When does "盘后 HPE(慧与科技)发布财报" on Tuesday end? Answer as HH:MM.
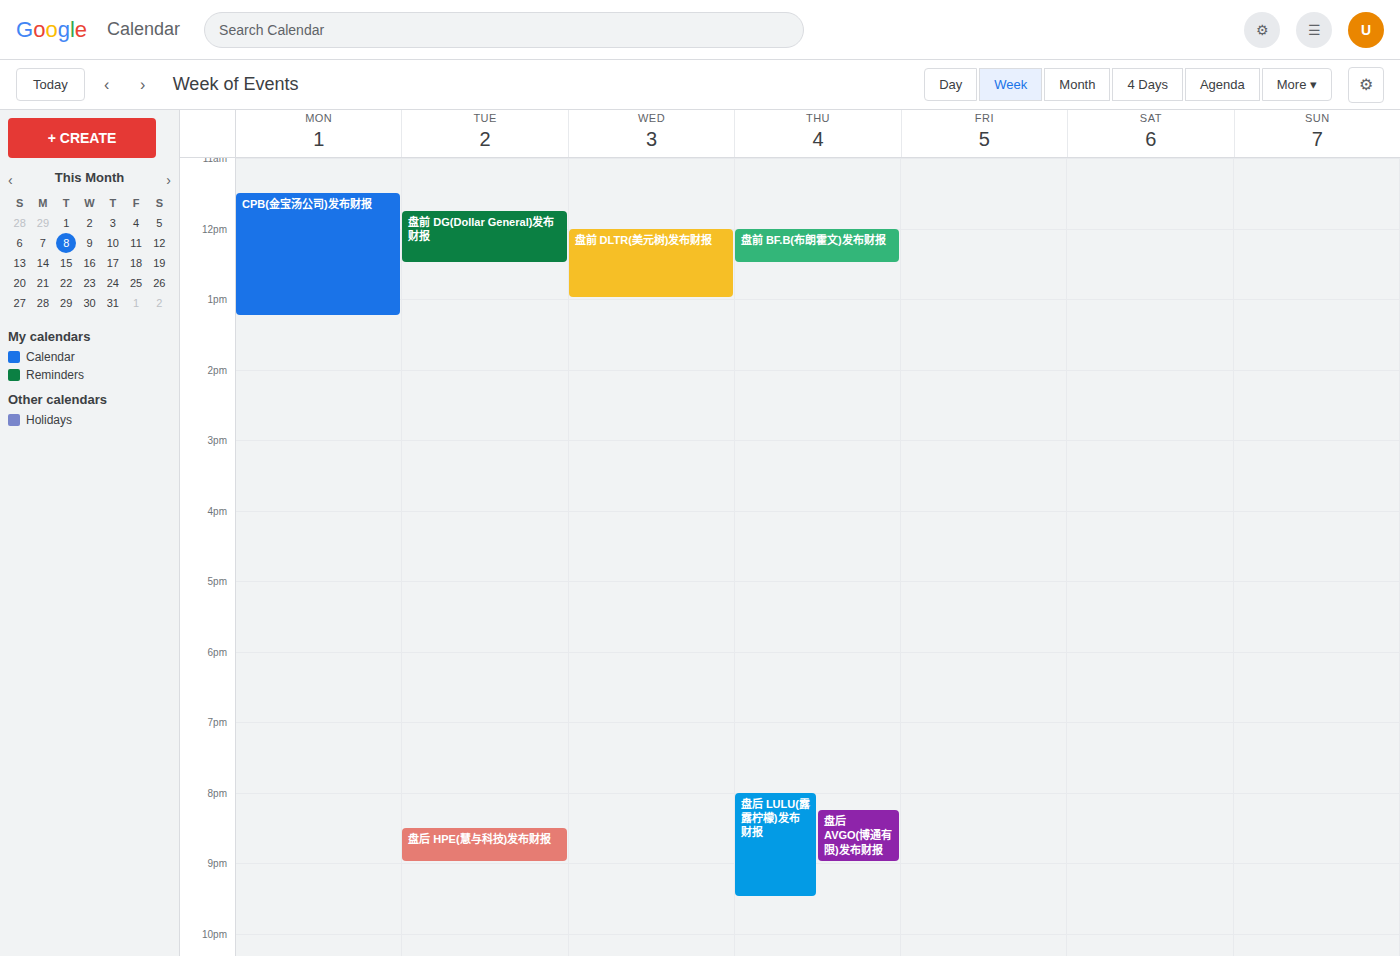
21:00